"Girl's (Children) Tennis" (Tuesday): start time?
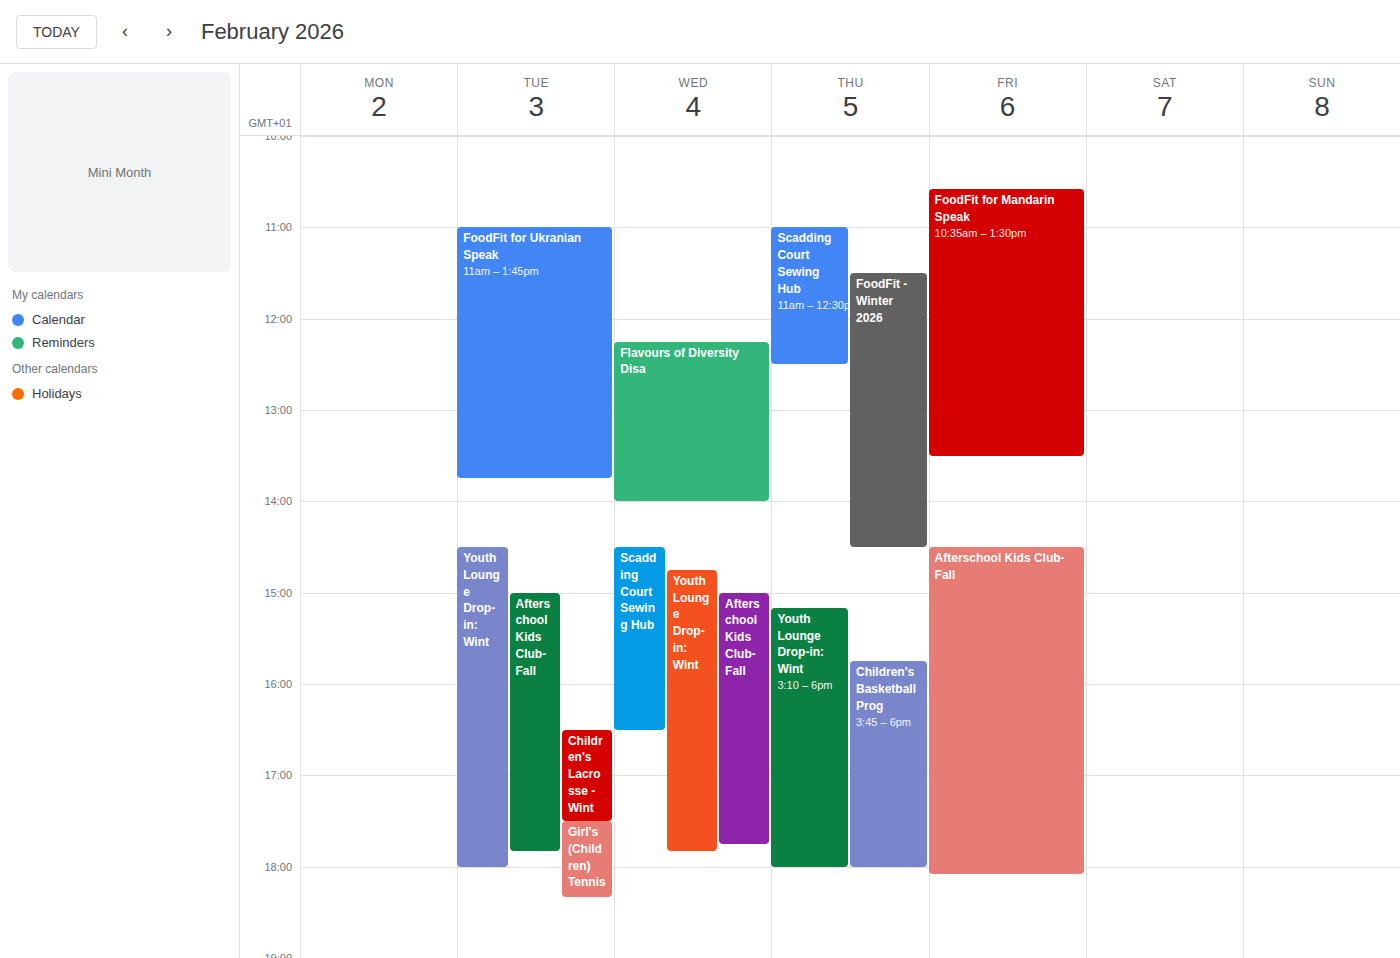
5:30 PM